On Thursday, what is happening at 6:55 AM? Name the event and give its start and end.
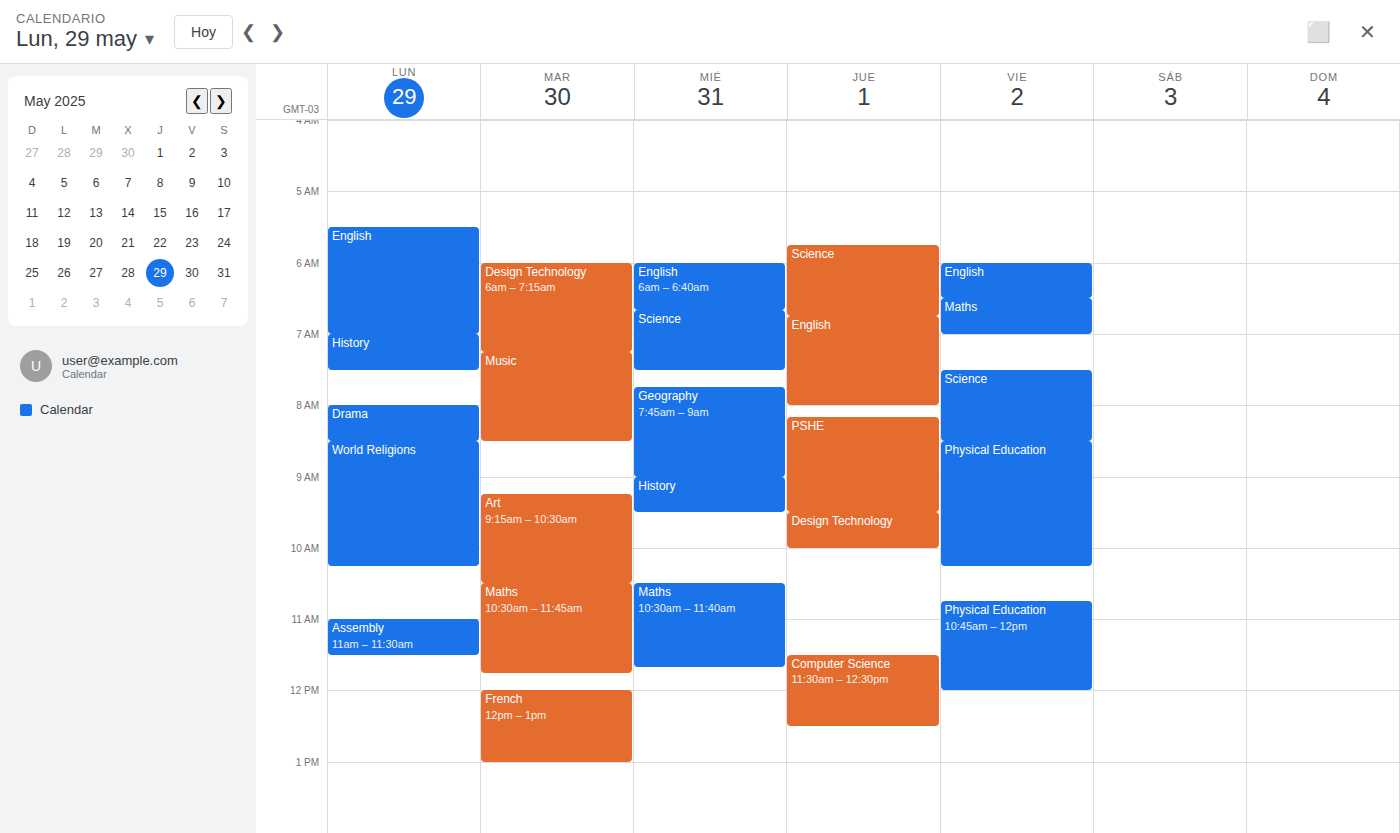
"English", 6:45 AM to 8:00 AM